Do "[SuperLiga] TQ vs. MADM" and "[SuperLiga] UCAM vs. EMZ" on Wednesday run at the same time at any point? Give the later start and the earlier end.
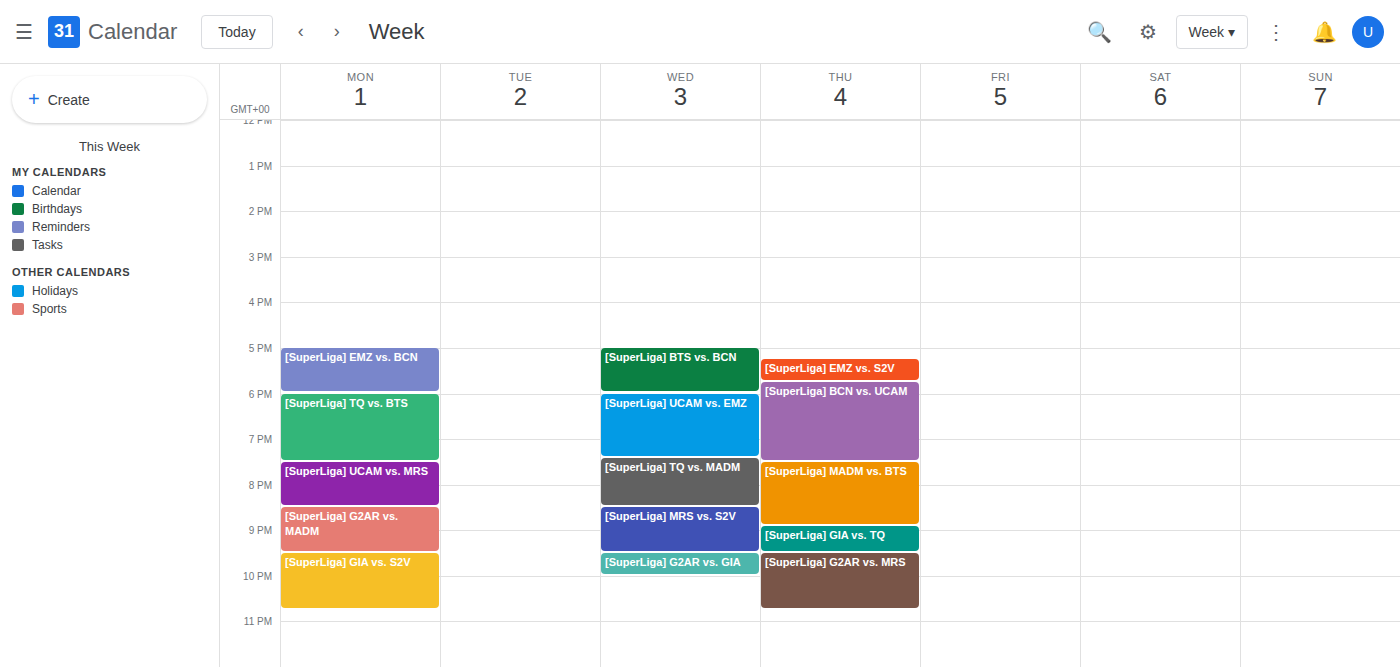
"[SuperLiga] UCAM vs. EMZ" ends at 7:25 PM, exactly when "[SuperLiga] TQ vs. MADM" starts -- they touch but do not overlap.